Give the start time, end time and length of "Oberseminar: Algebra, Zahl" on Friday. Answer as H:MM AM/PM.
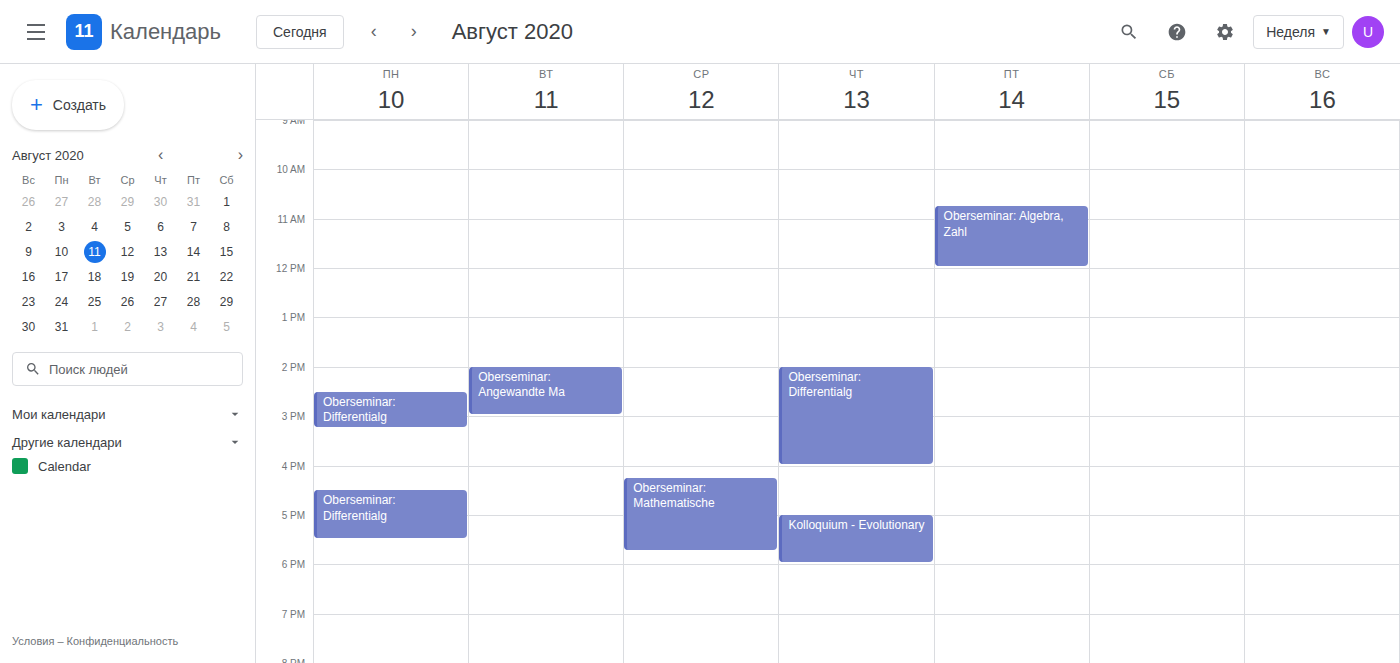
10:45 AM to 12:00 PM, 1 hour 15 minutes